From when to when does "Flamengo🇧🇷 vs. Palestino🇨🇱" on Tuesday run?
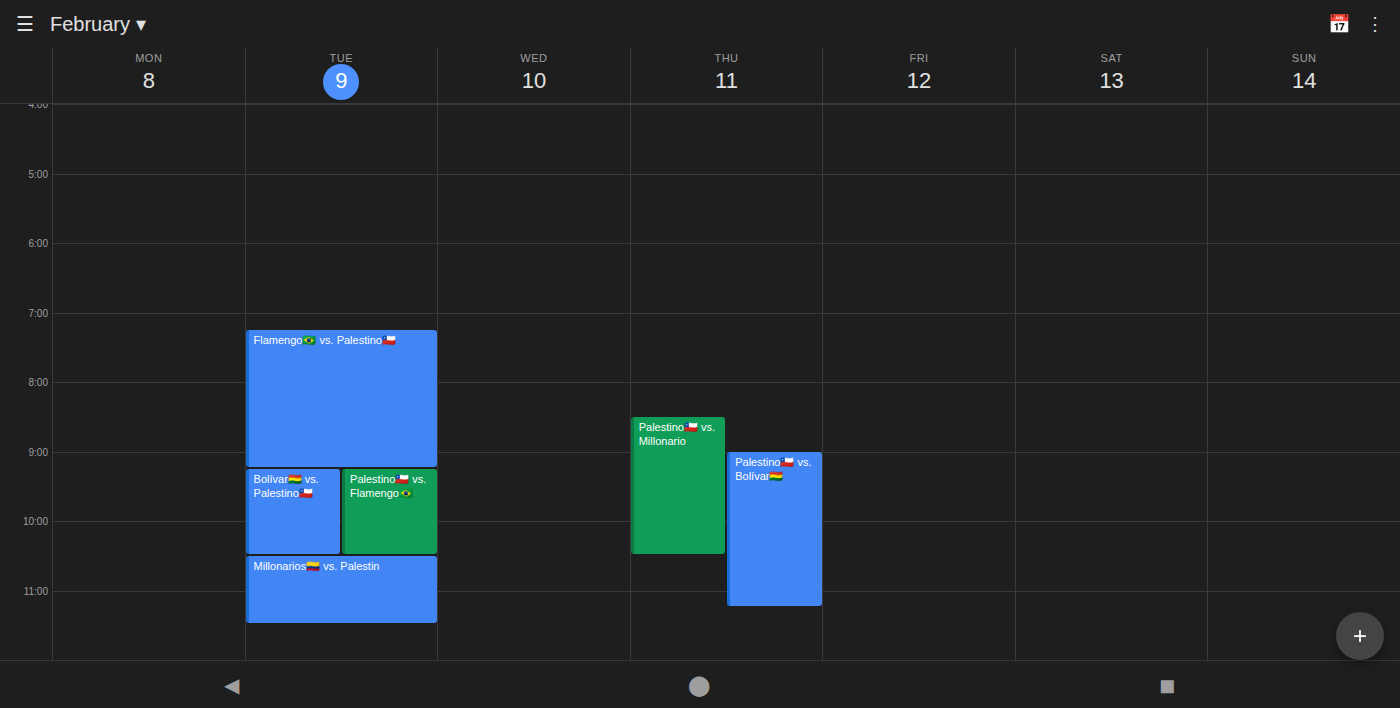
7:15 PM to 9:15 PM